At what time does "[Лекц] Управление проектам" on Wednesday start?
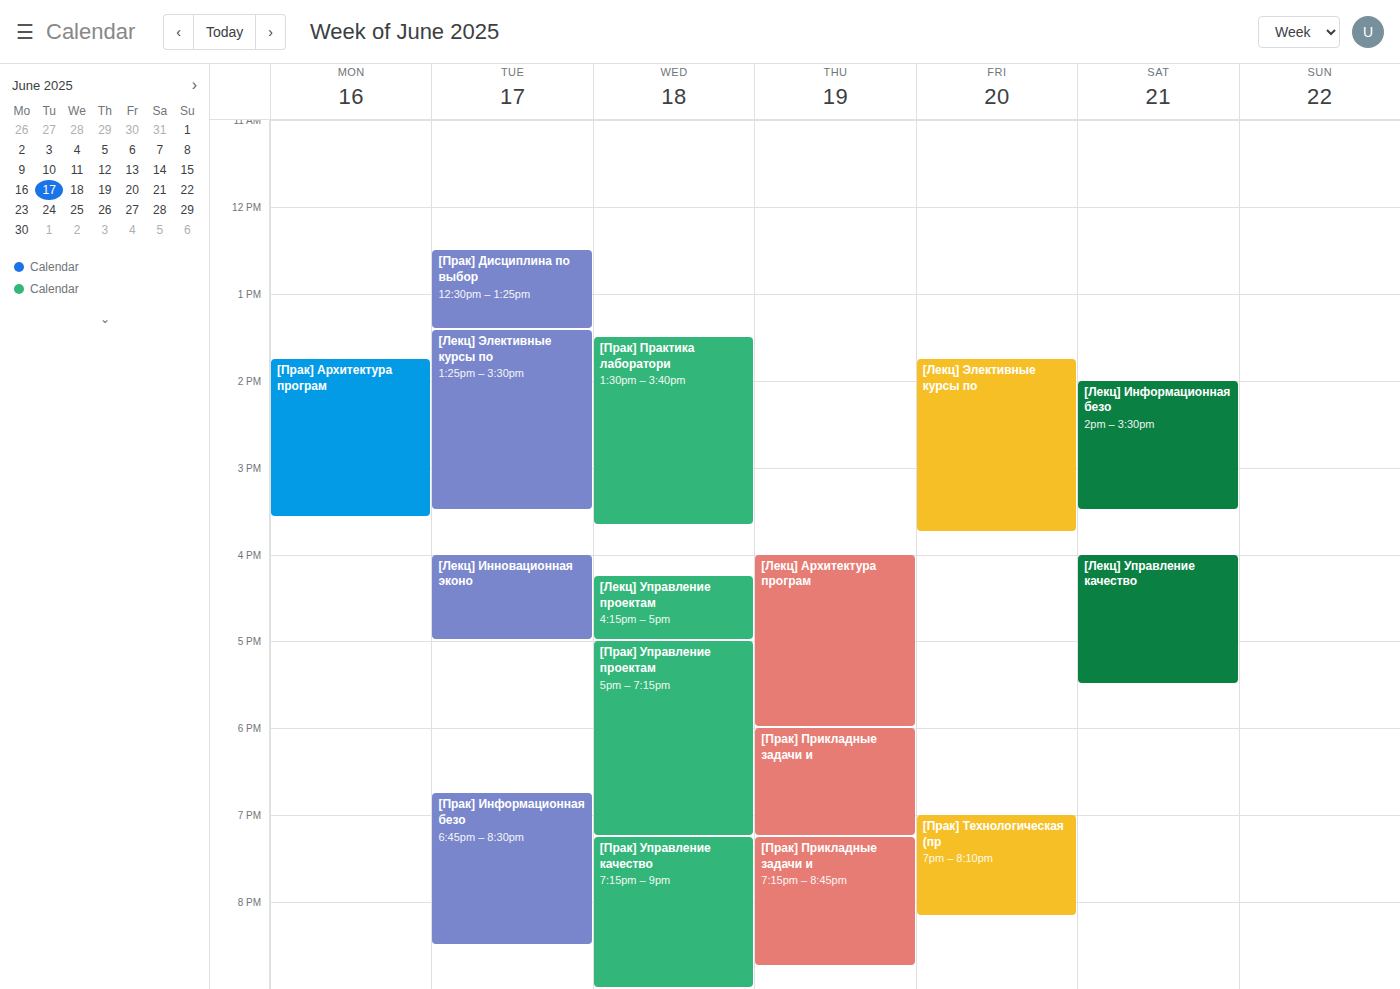
4:15 PM